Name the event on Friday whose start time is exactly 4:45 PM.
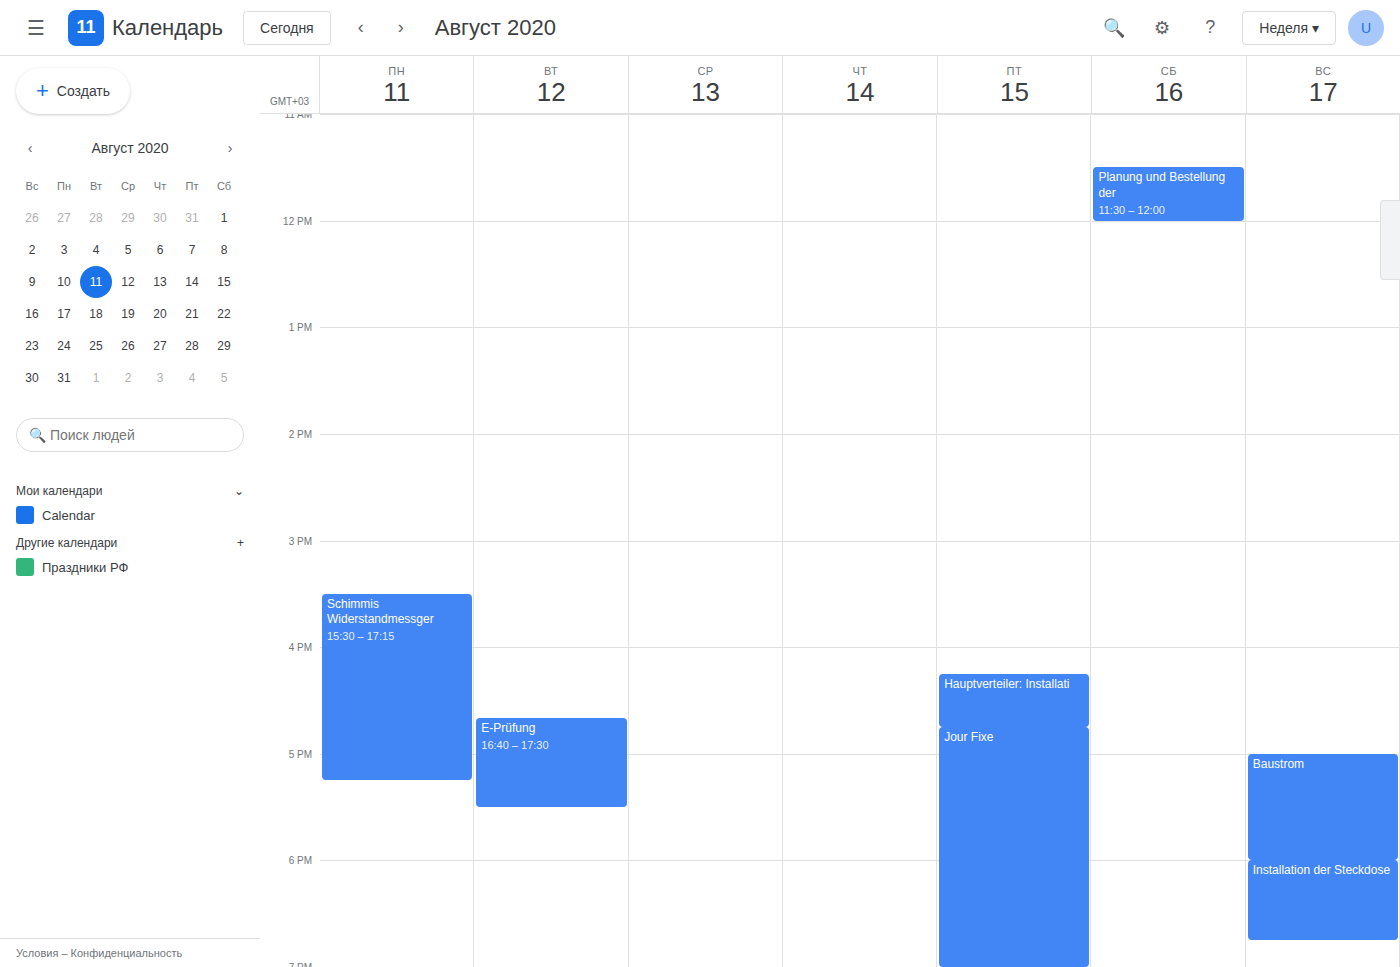
"Jour Fixe"